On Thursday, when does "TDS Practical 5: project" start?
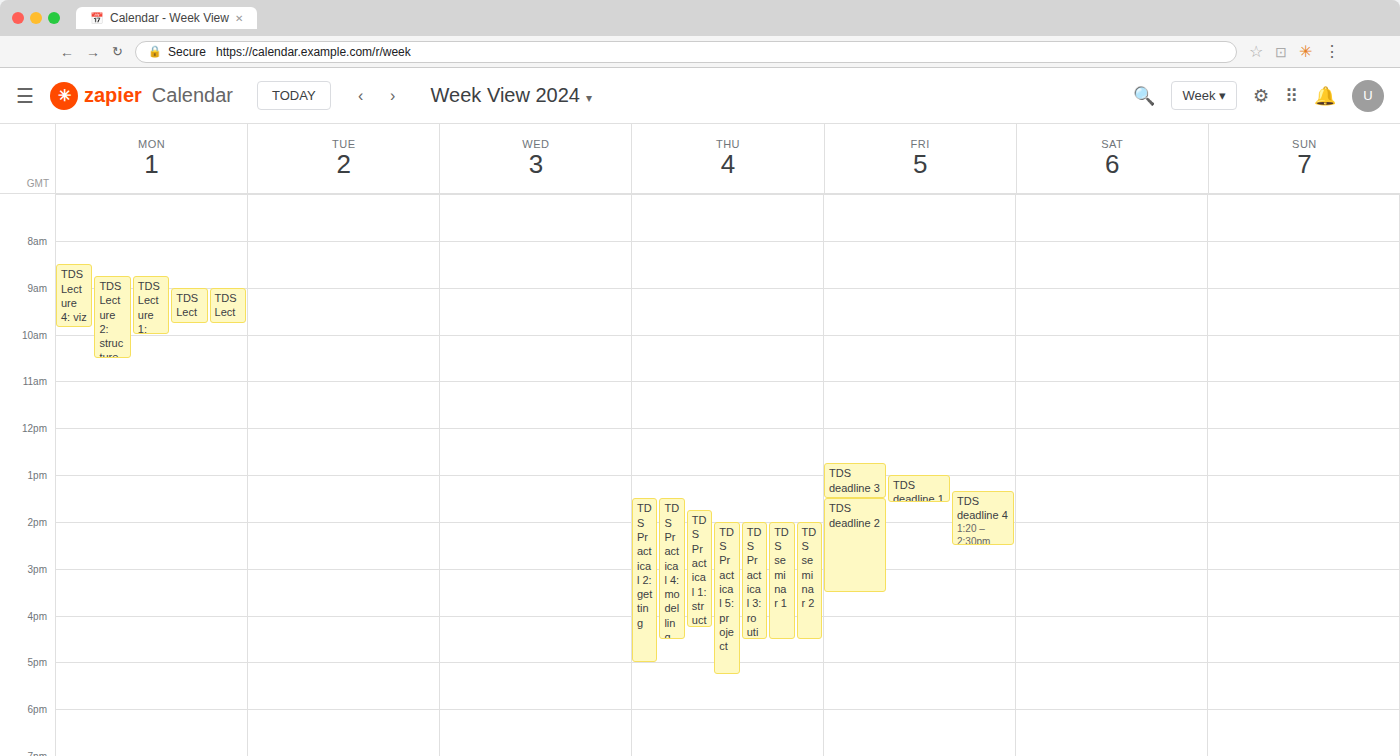
2:00 PM